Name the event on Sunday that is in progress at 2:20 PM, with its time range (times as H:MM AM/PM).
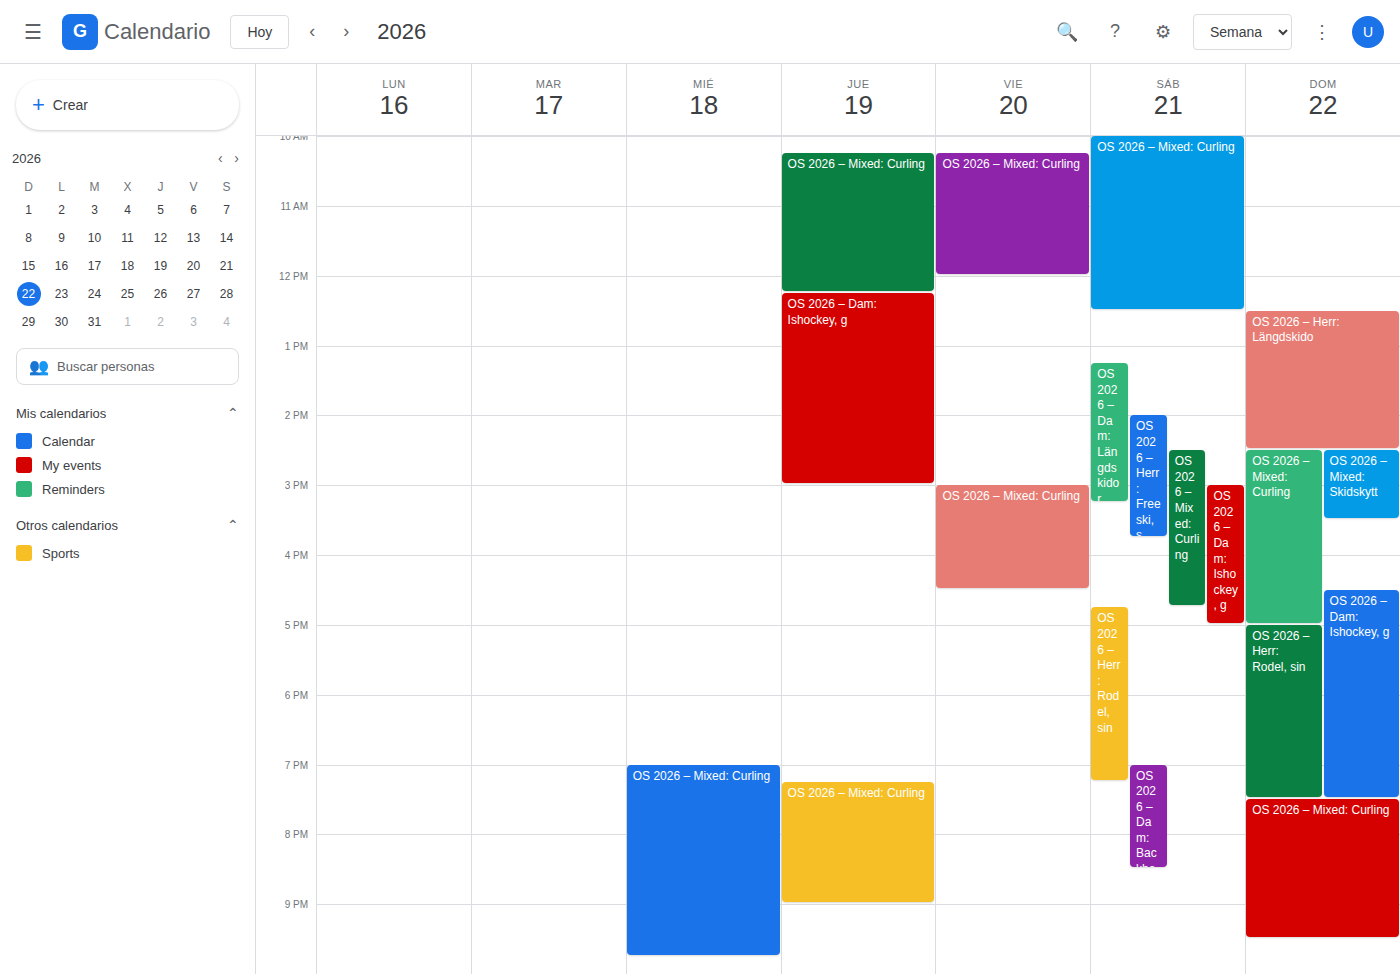
"OS 2026 – Herr: Längdskido", 12:30 PM to 2:30 PM